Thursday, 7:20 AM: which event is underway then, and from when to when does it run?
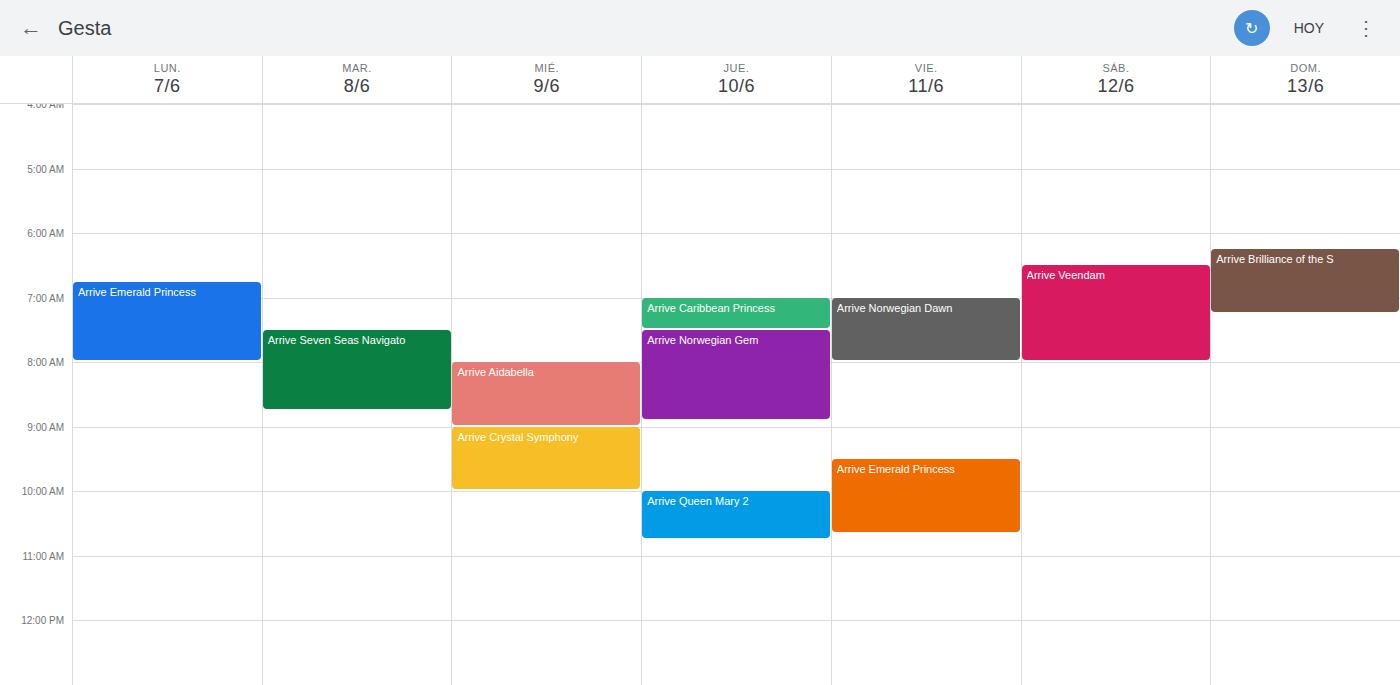
"Arrive Caribbean Princess", 7:00 AM to 7:30 AM